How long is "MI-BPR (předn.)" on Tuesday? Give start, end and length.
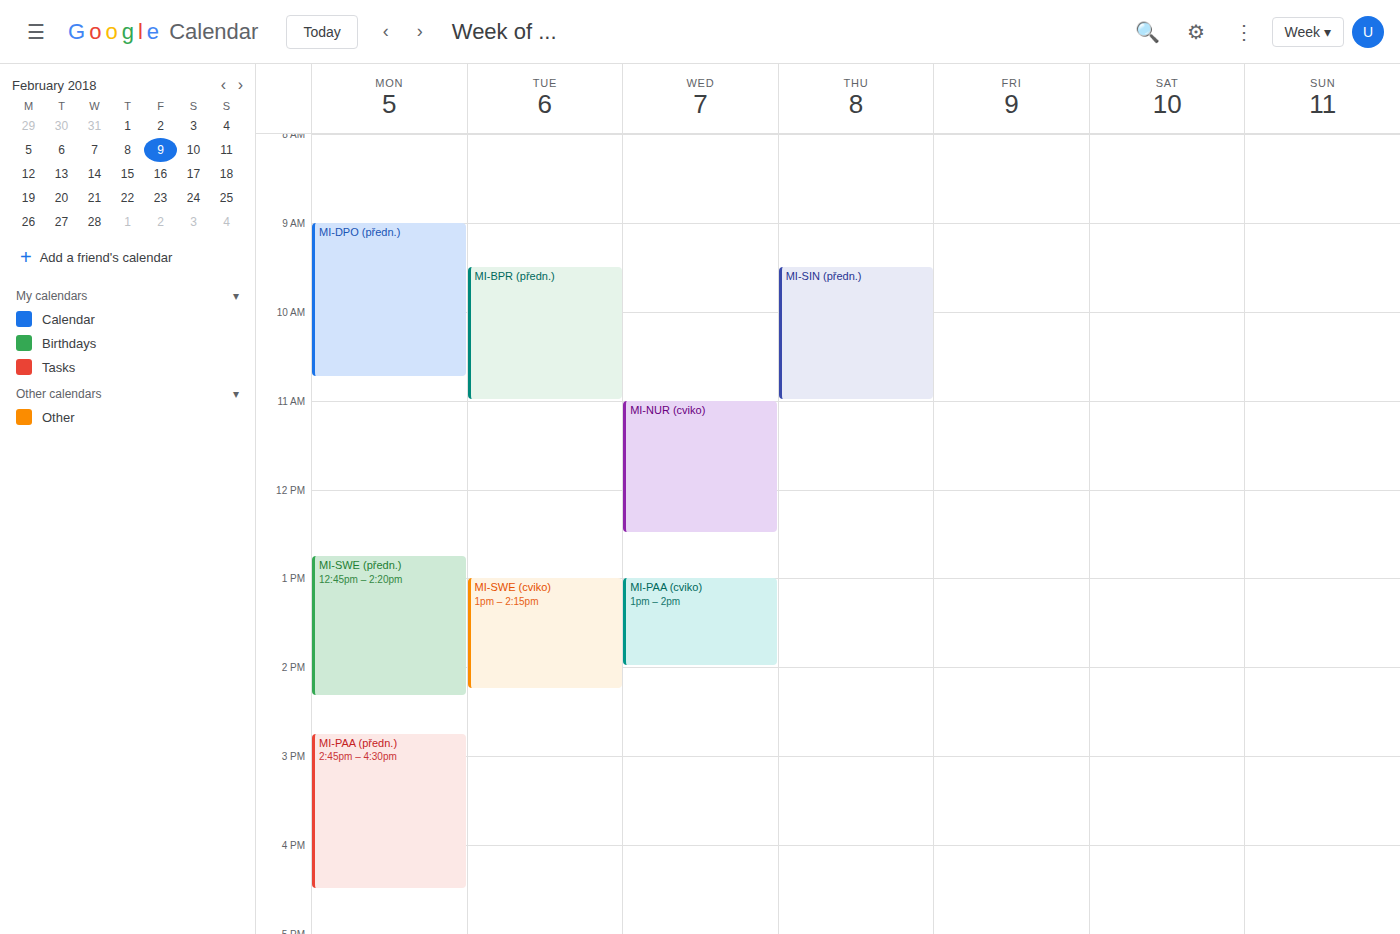
9:30 AM to 11:00 AM, 1 hour 30 minutes